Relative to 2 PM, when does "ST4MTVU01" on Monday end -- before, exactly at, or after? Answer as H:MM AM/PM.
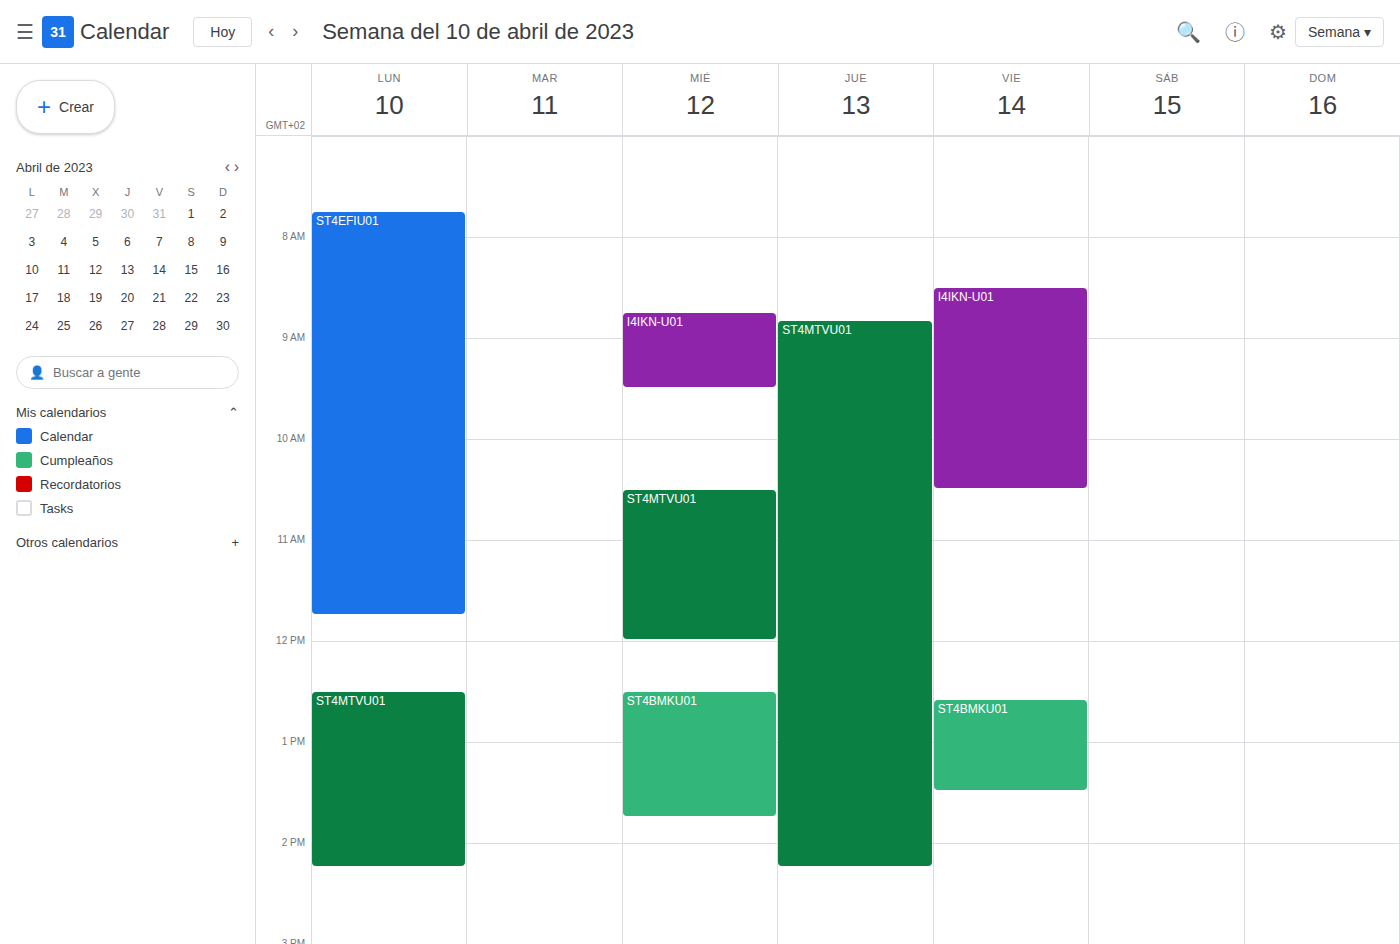
2:15 PM -- after 2 PM, 15 minutes below the 2 PM line.